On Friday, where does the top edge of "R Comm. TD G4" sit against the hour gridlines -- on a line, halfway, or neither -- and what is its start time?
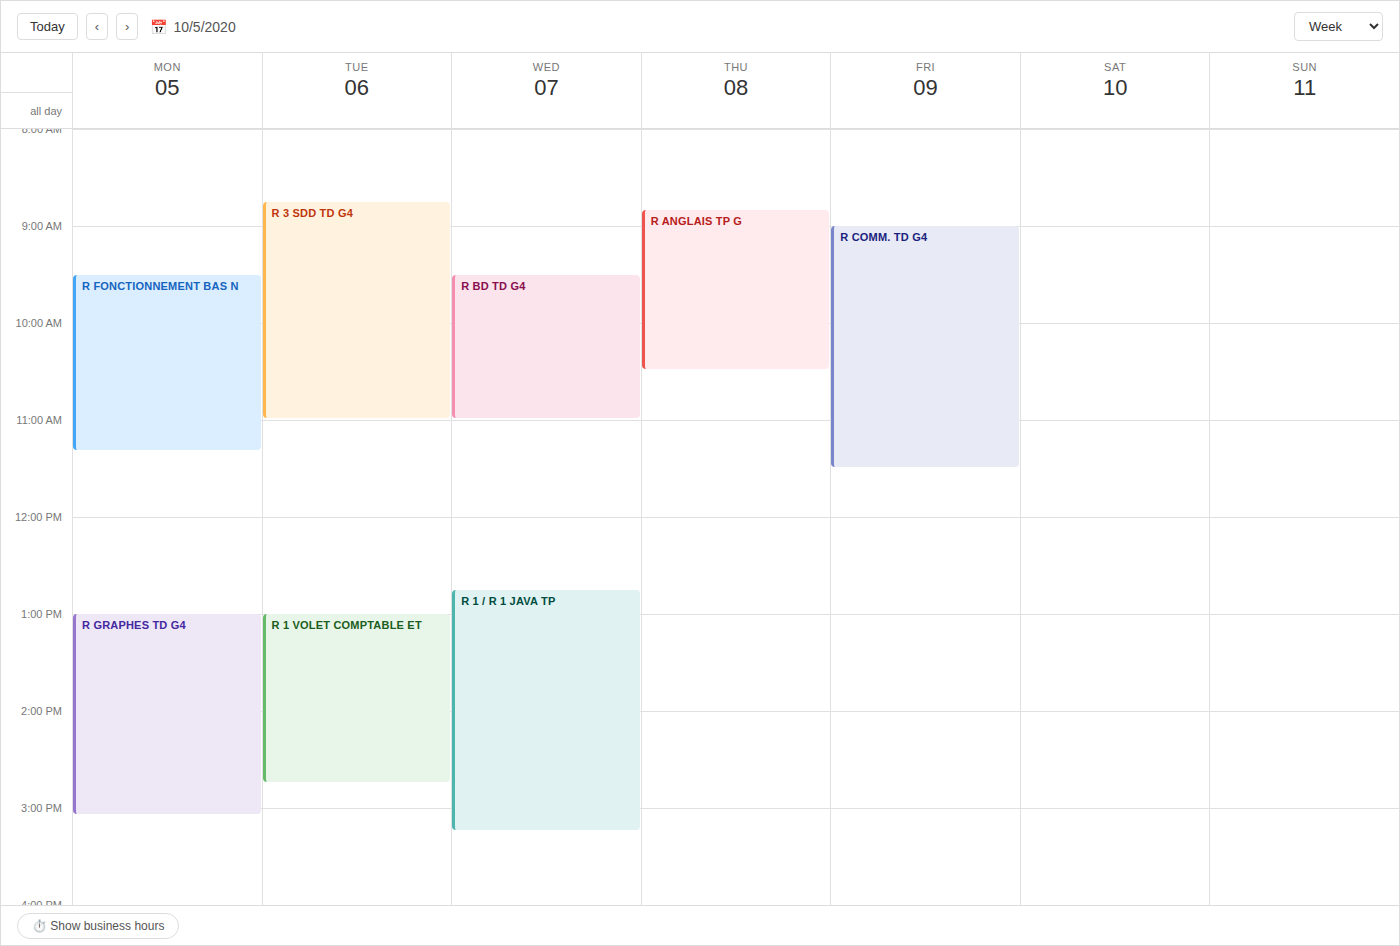
9:00 AM -- exactly on the 9 AM line.